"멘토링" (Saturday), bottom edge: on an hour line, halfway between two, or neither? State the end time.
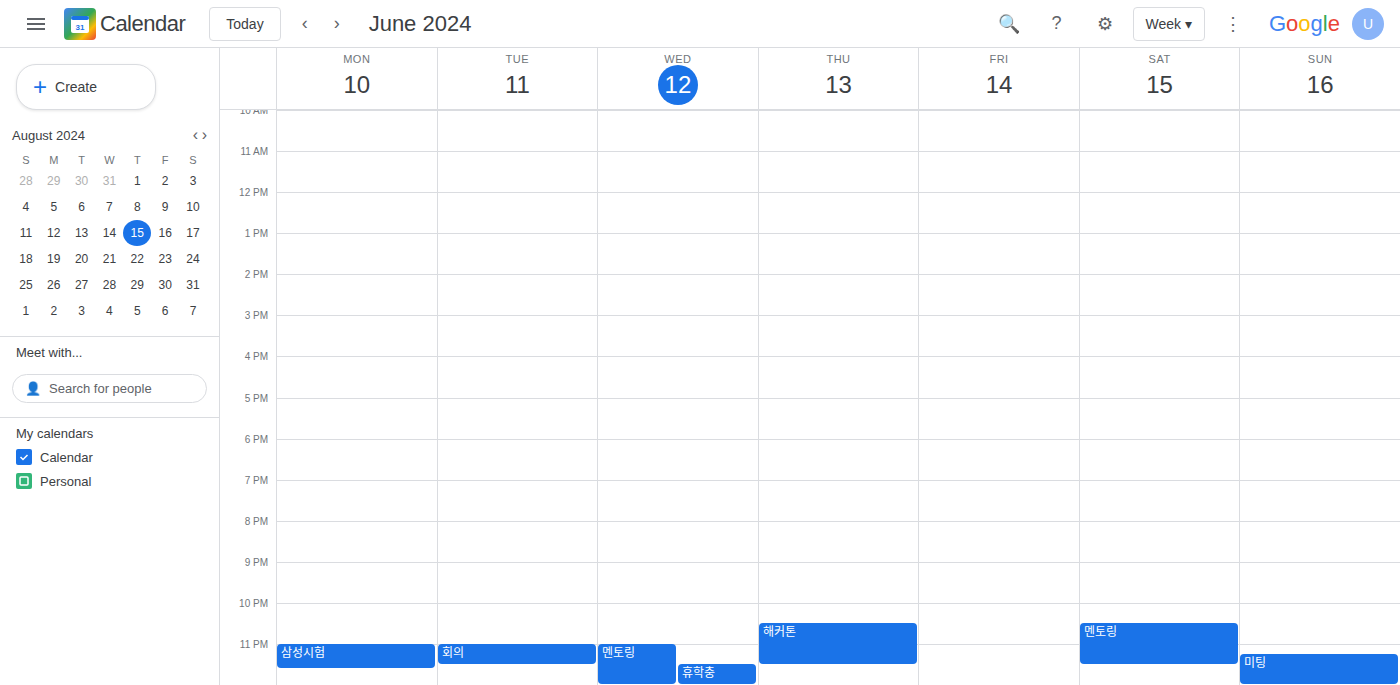
11:30 PM -- halfway between the 11 PM and 12 AM lines.